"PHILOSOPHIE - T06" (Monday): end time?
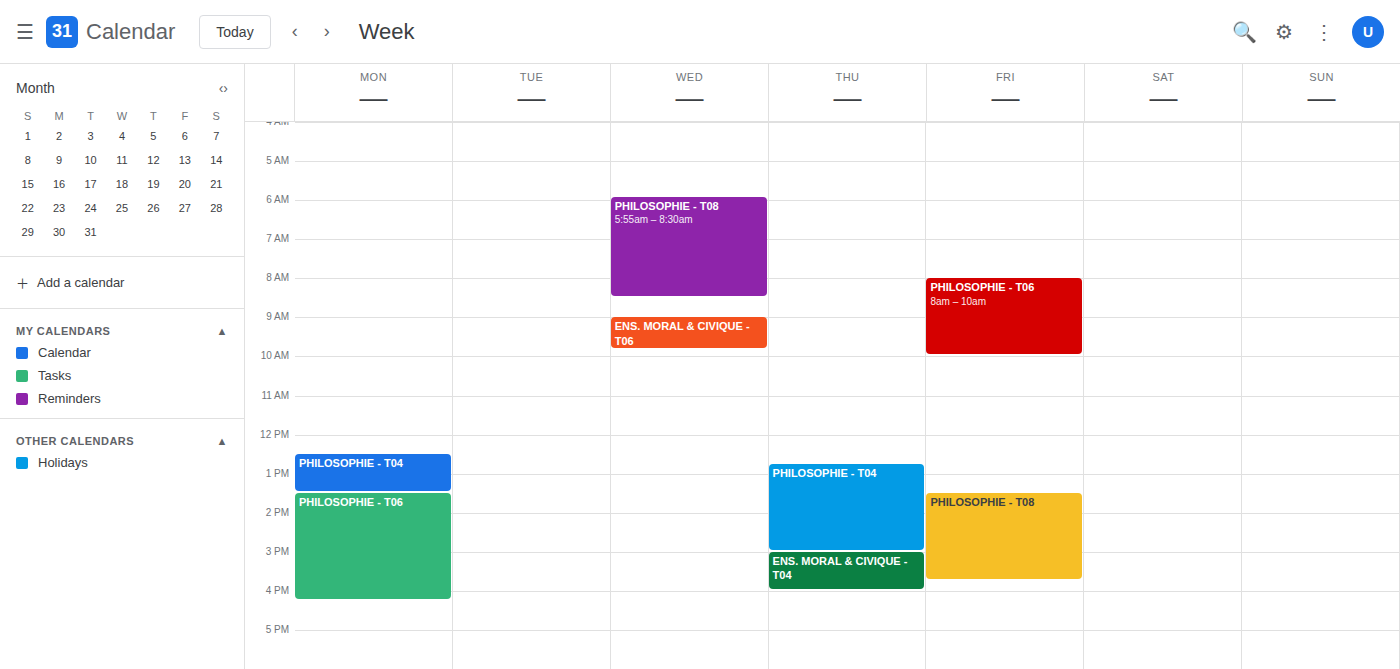
16:15